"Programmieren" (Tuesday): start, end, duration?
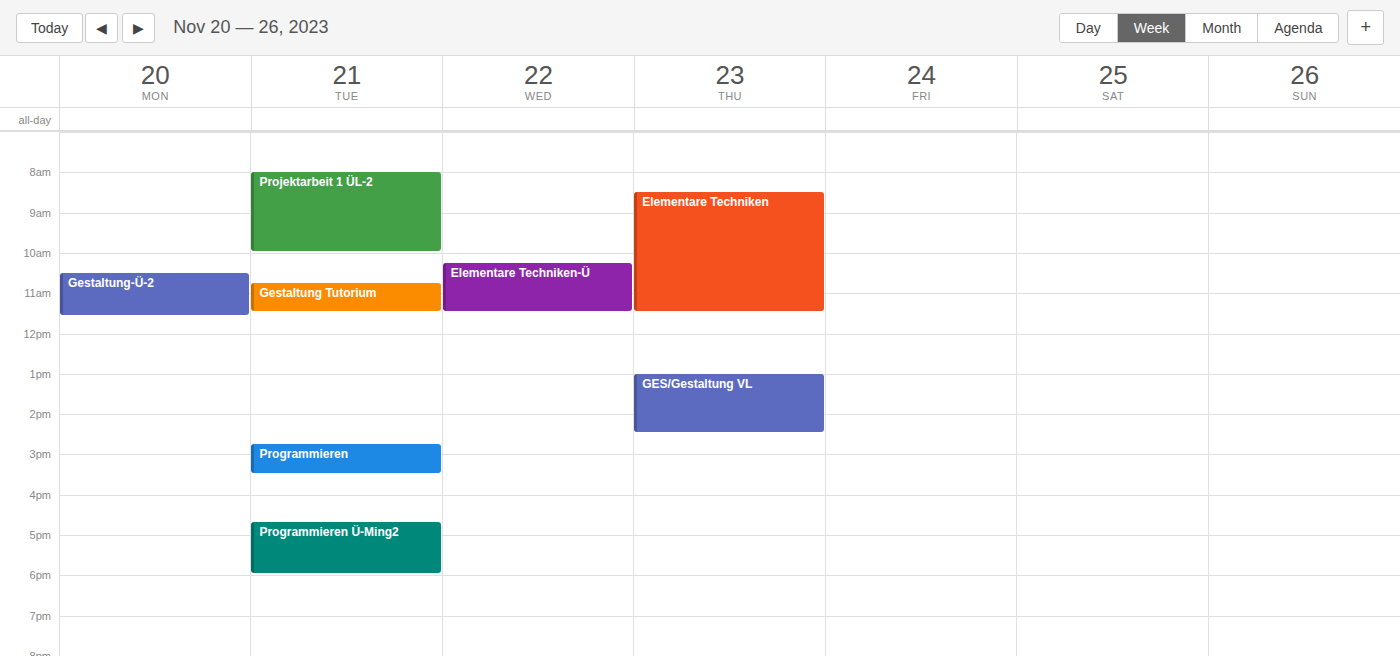
2:45 PM to 3:30 PM, 45 minutes